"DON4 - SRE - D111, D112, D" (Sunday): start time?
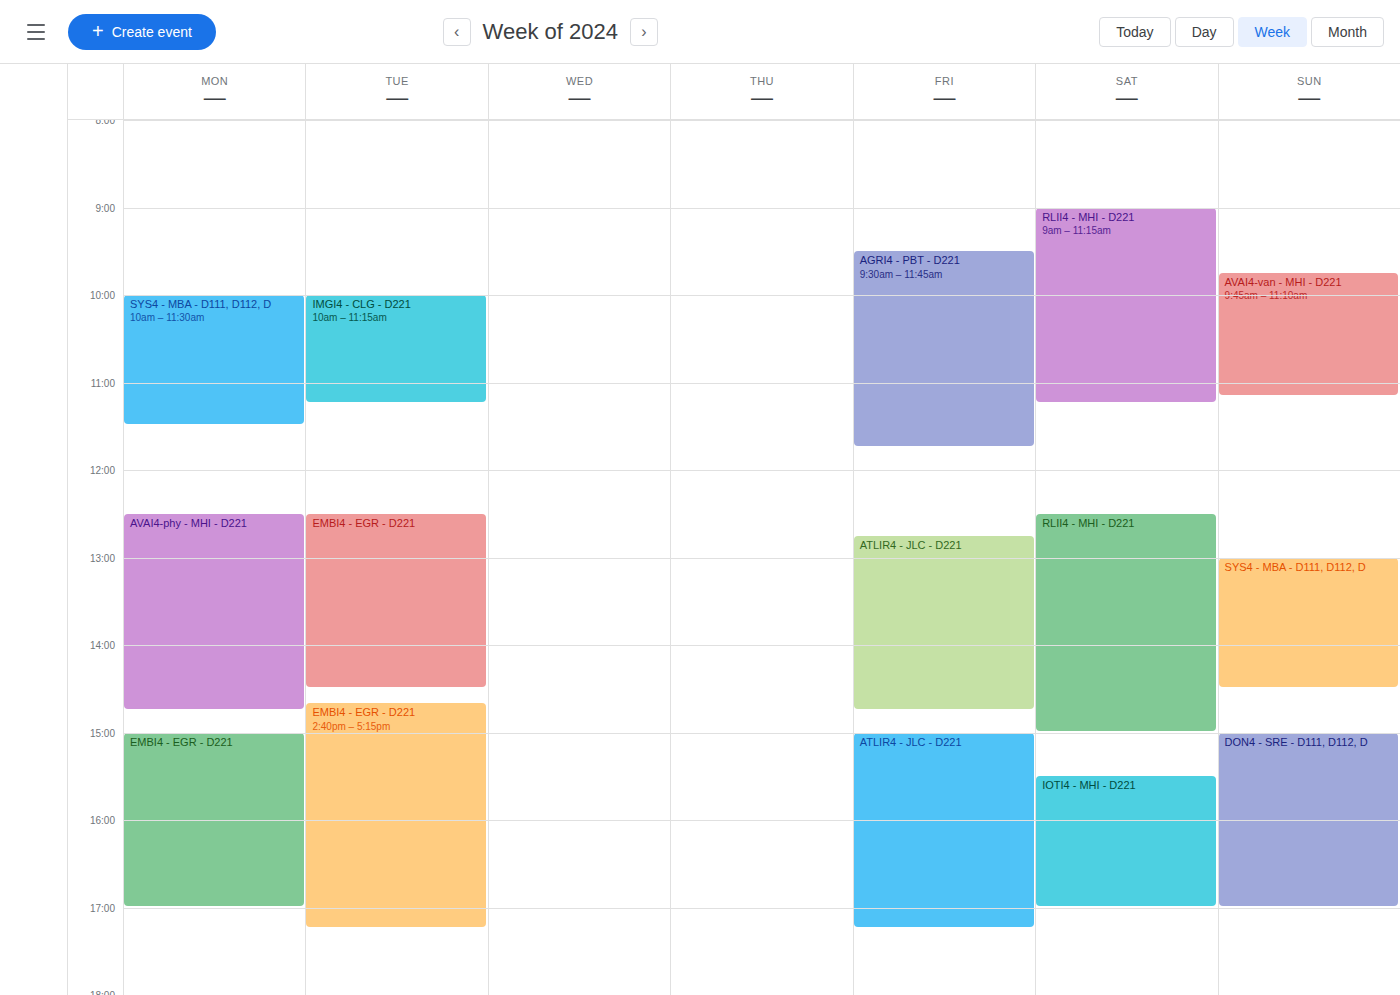
3:00 PM